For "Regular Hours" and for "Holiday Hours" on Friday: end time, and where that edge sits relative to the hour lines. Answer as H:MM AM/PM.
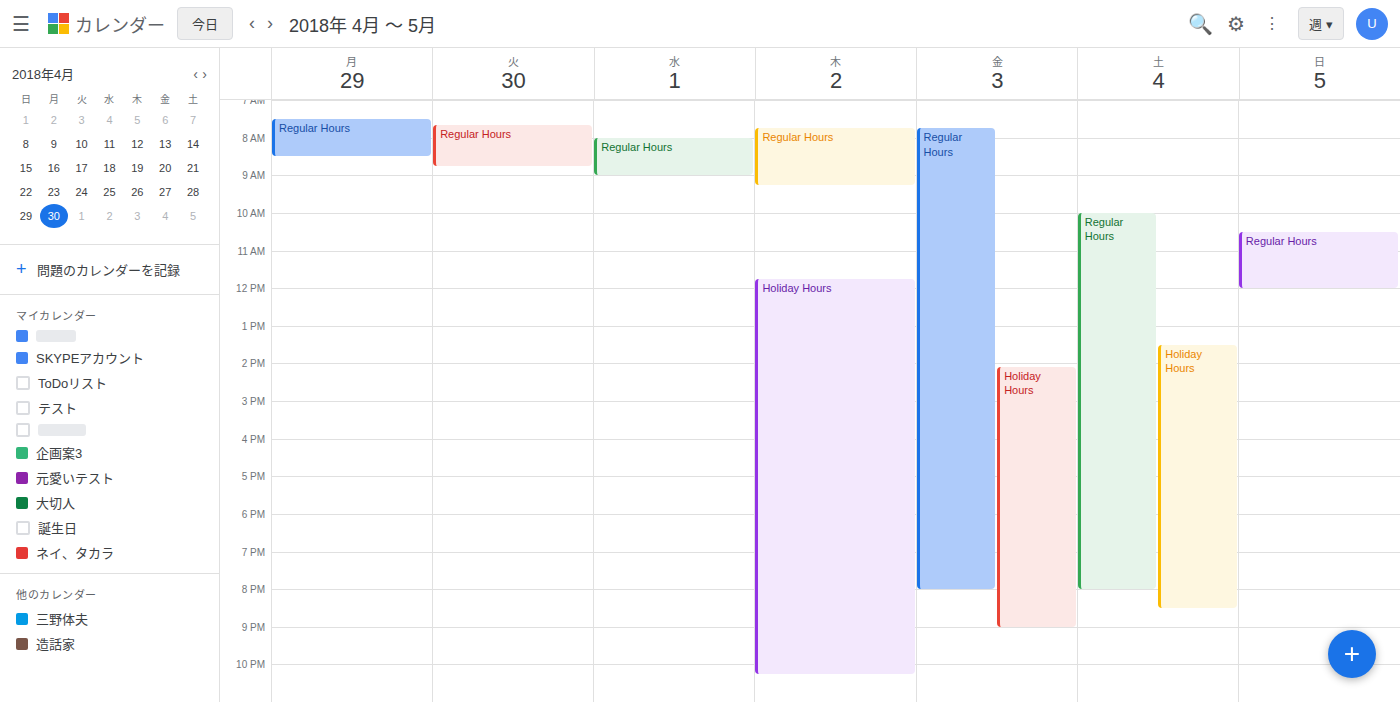
"Regular Hours": 8:00 PM, exactly on the 8 PM line. "Holiday Hours": 9:00 PM, exactly on the 9 PM line.